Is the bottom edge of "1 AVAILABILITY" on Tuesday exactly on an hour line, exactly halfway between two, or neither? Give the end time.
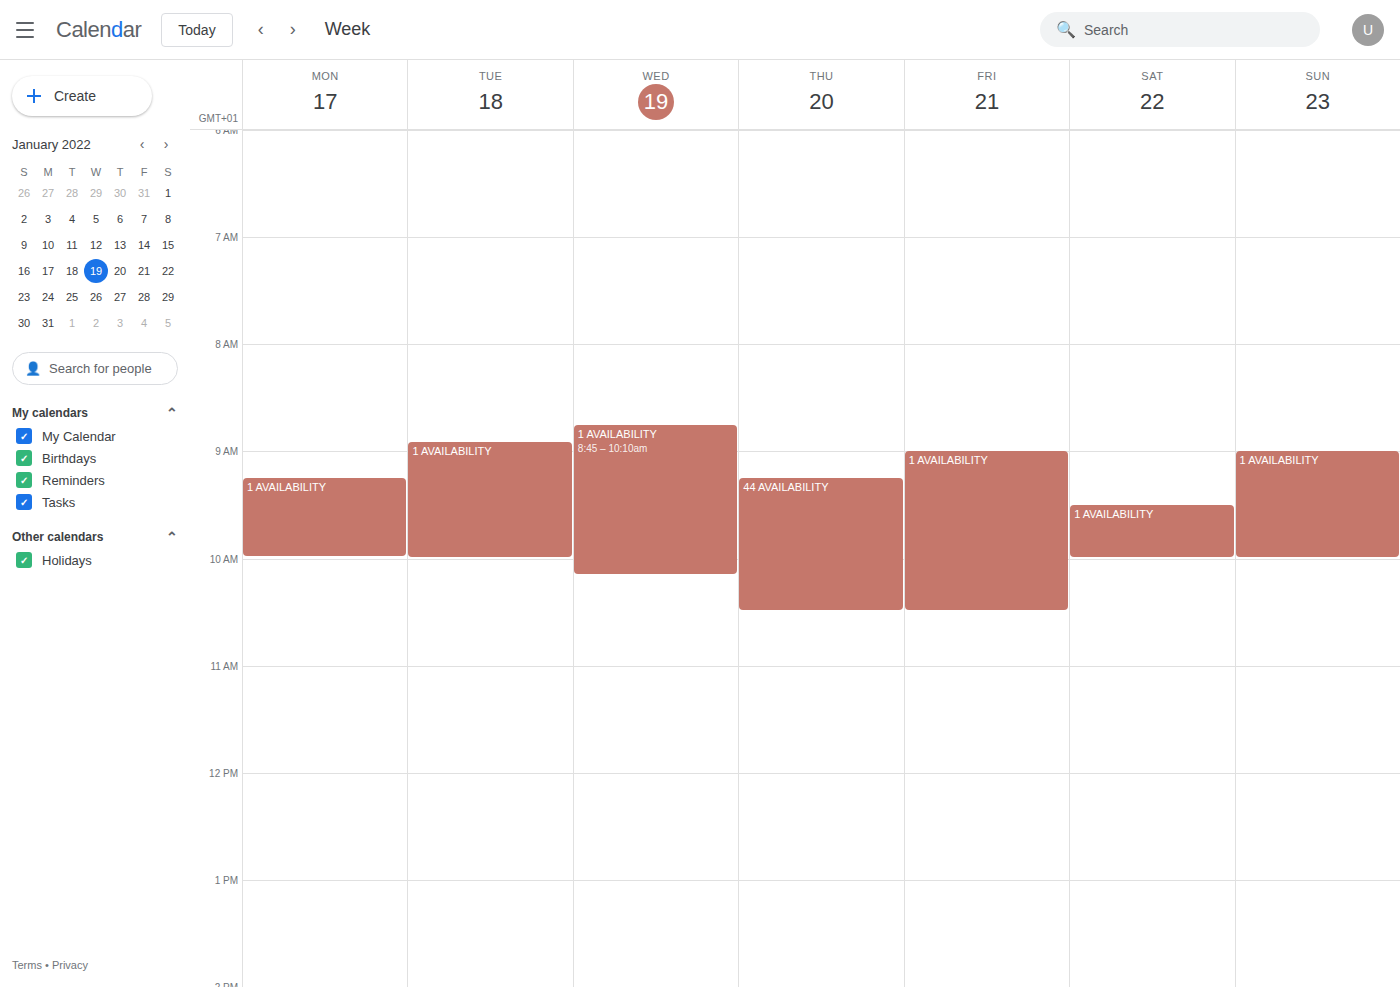
10:00 -- exactly on the 10:00 line.